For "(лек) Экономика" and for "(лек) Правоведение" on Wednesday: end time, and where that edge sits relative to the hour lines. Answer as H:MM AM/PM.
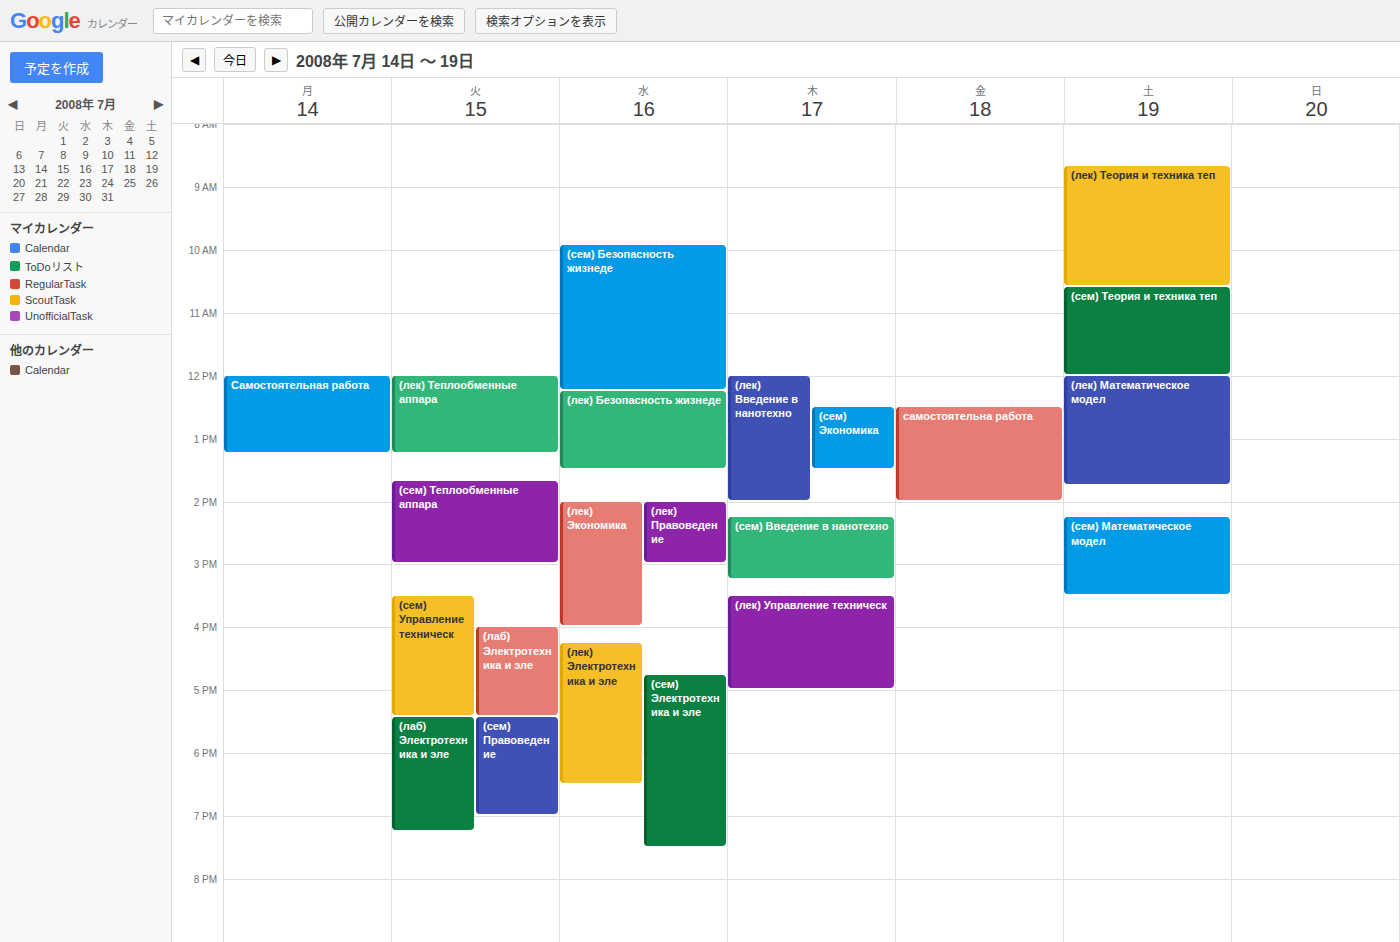
"(лек) Экономика": 4:00 PM, exactly on the 4 PM line. "(лек) Правоведение": 3:00 PM, exactly on the 3 PM line.